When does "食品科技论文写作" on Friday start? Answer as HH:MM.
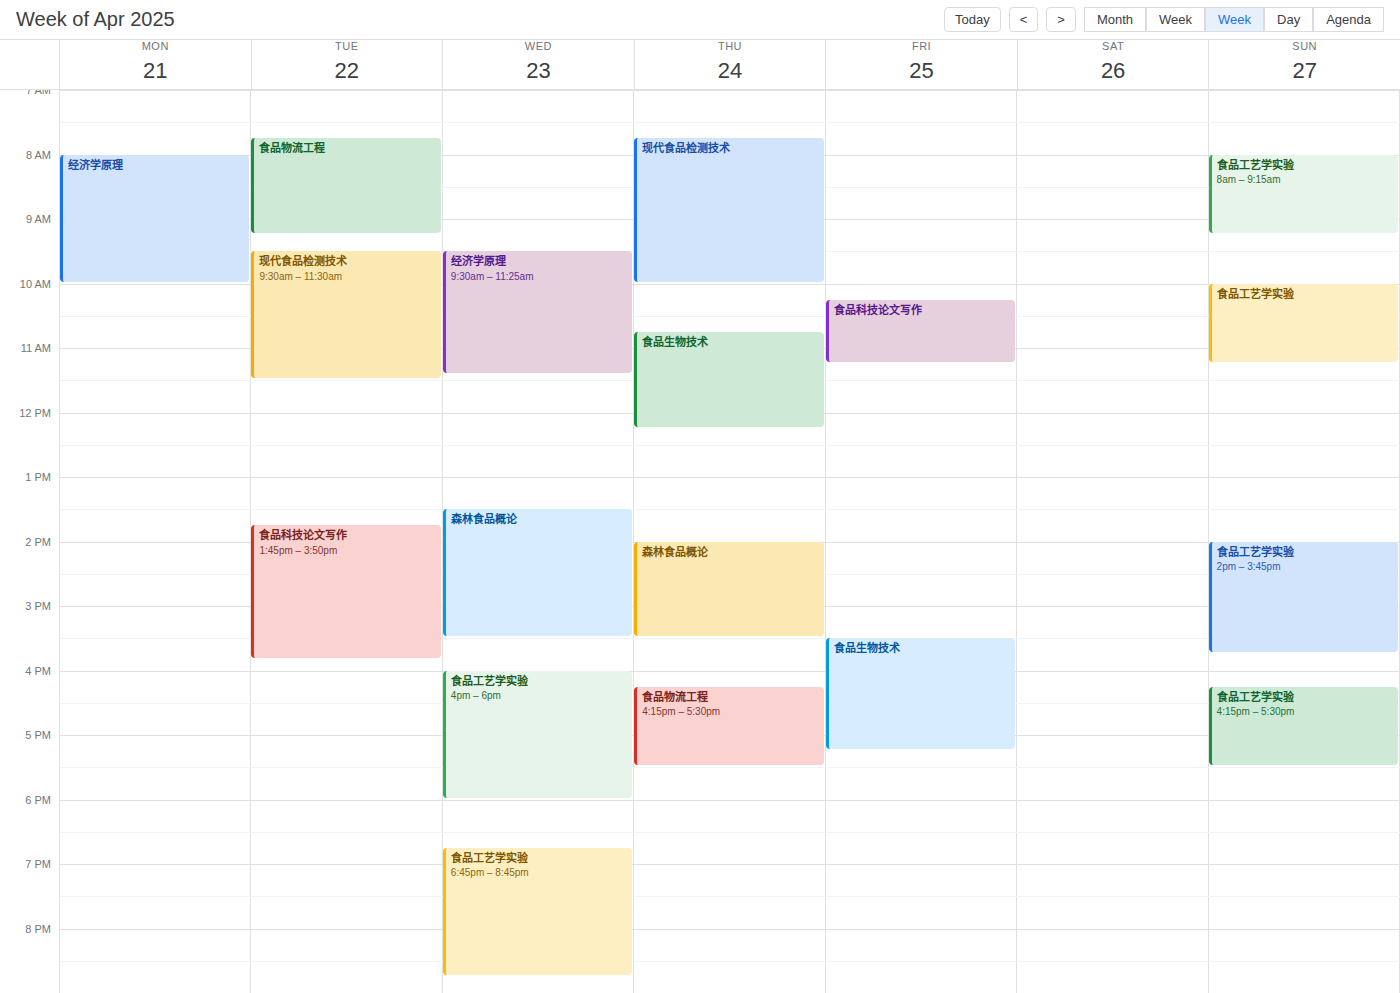
10:15